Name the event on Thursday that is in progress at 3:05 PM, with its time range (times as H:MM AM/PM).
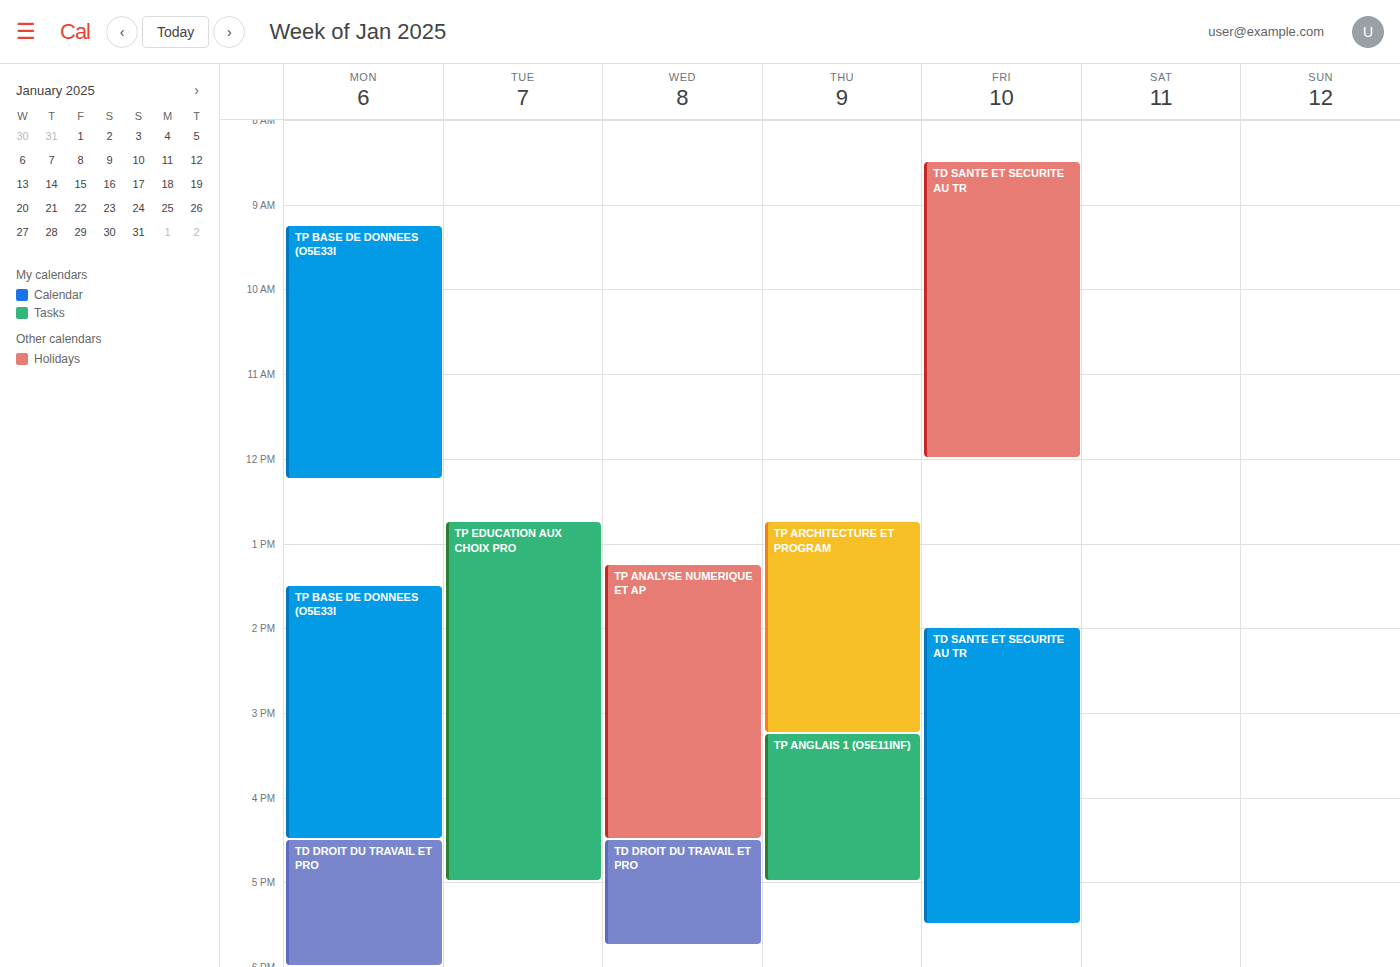
"TP ARCHITECTURE ET PROGRAM", 12:45 PM to 3:15 PM